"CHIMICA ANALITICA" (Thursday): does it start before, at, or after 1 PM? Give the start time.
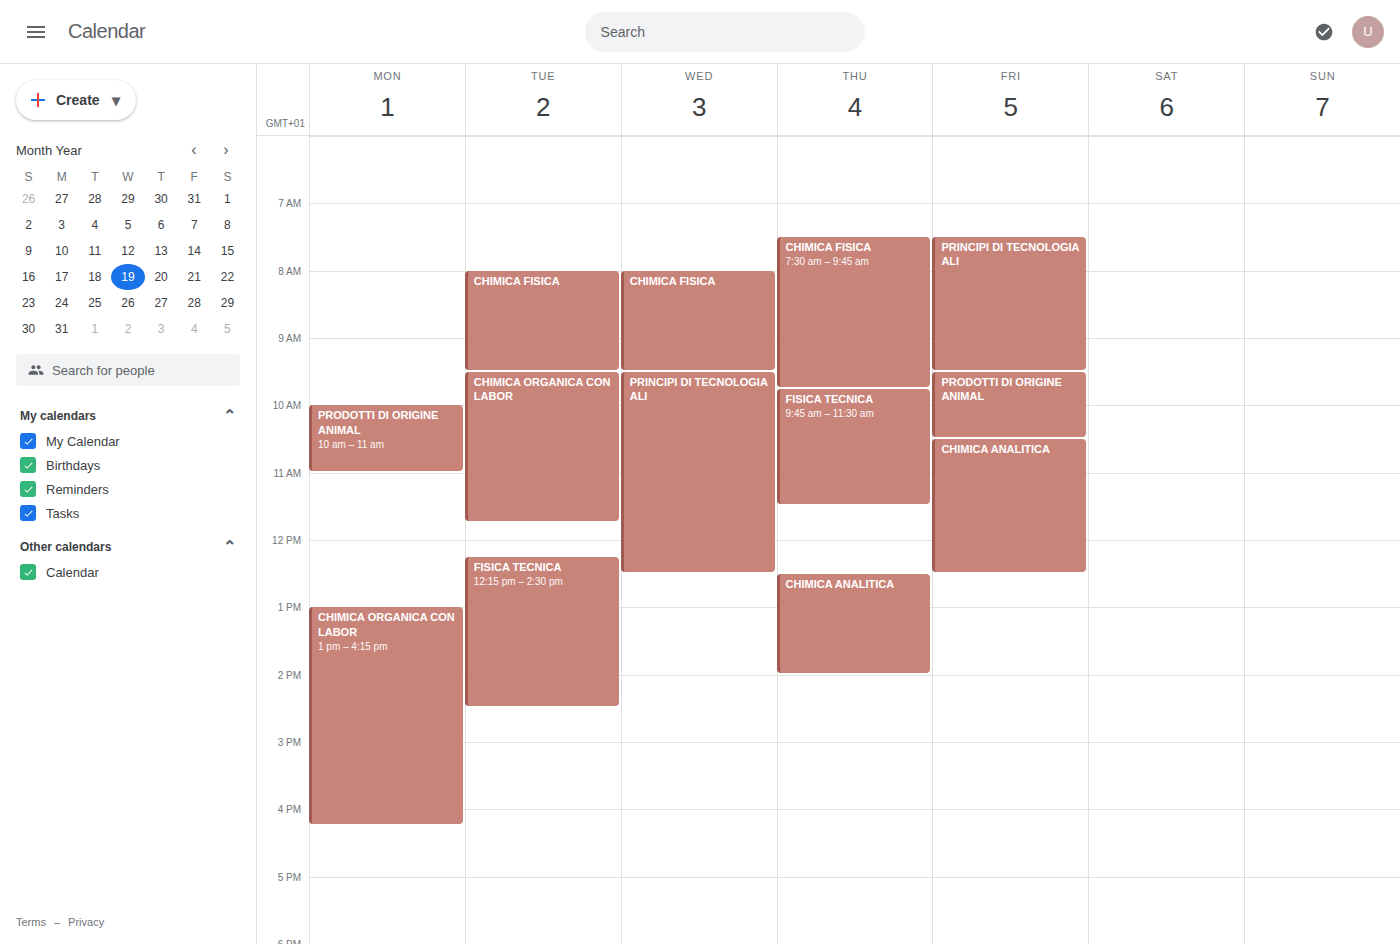
12:30 PM -- before 1 PM, 30 minutes above the 1 PM line.